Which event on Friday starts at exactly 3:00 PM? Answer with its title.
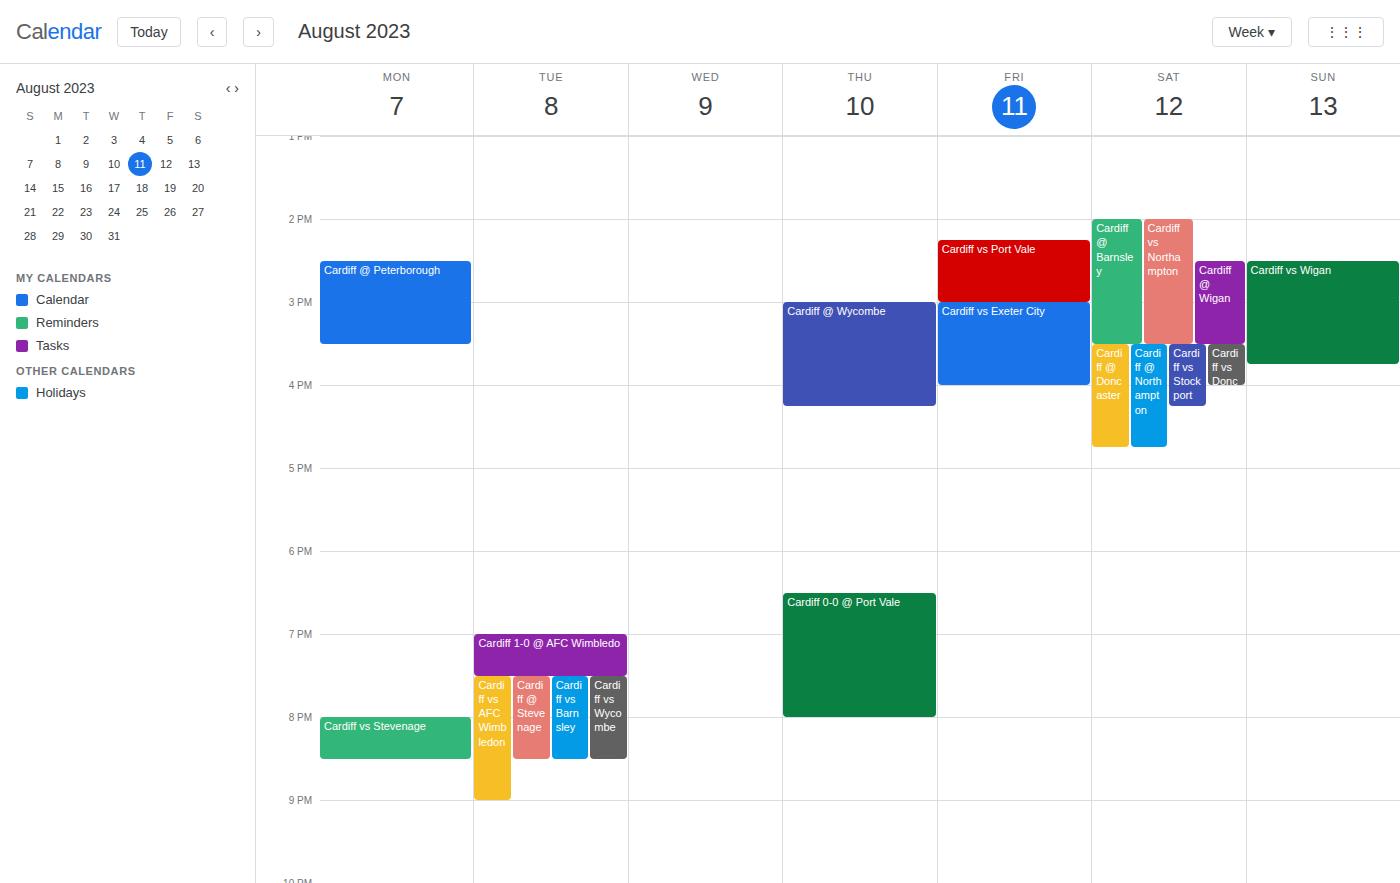
"Cardiff vs Exeter City"